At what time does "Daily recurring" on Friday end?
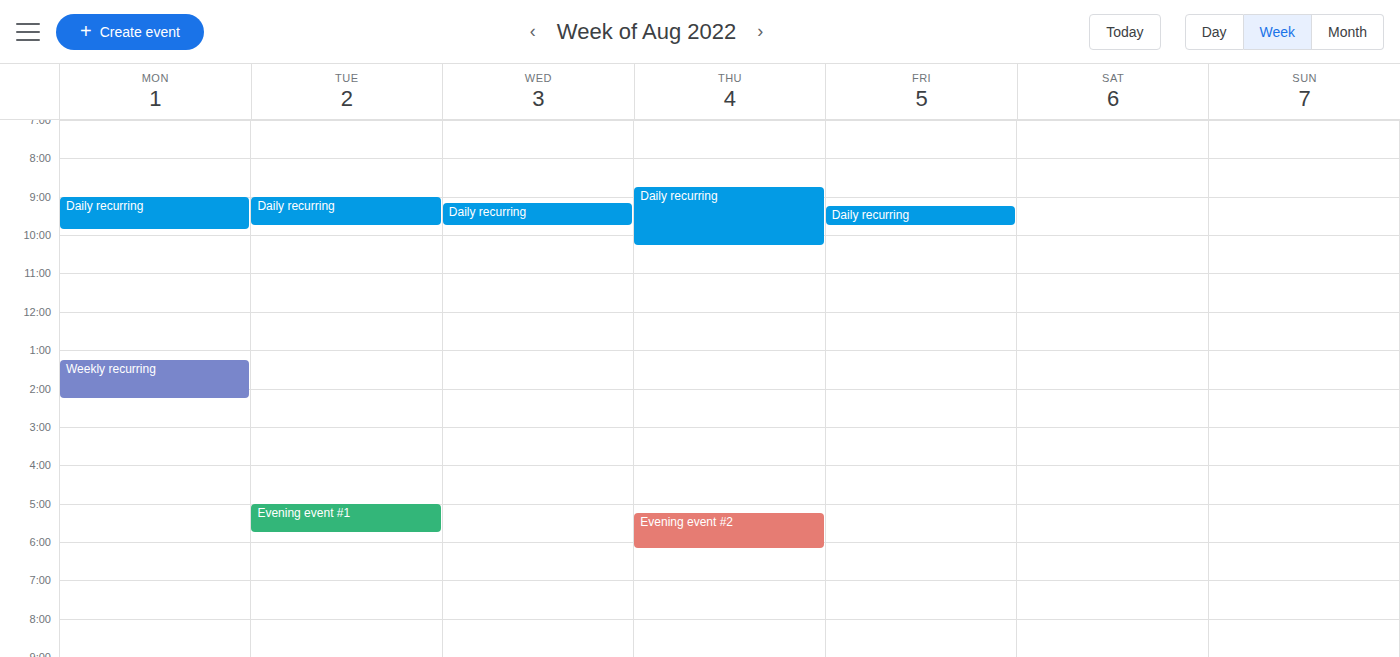
9:45 AM